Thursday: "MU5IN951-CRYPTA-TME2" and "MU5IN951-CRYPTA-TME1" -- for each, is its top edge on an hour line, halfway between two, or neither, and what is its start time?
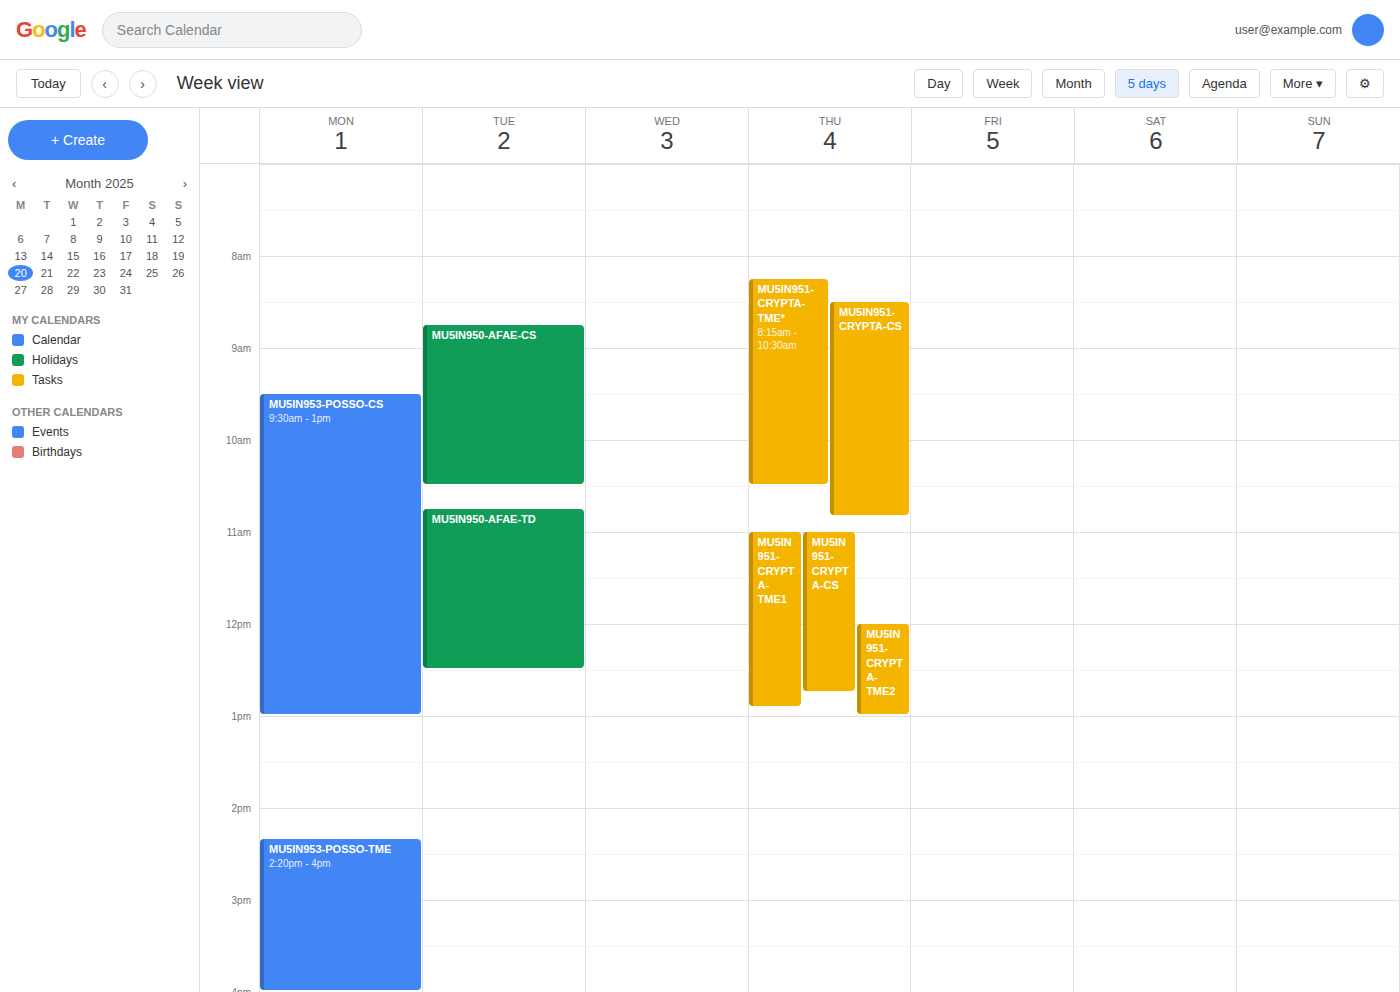
"MU5IN951-CRYPTA-TME2": 12:00 PM, exactly on the 12 PM line. "MU5IN951-CRYPTA-TME1": 11:00 AM, exactly on the 11 AM line.